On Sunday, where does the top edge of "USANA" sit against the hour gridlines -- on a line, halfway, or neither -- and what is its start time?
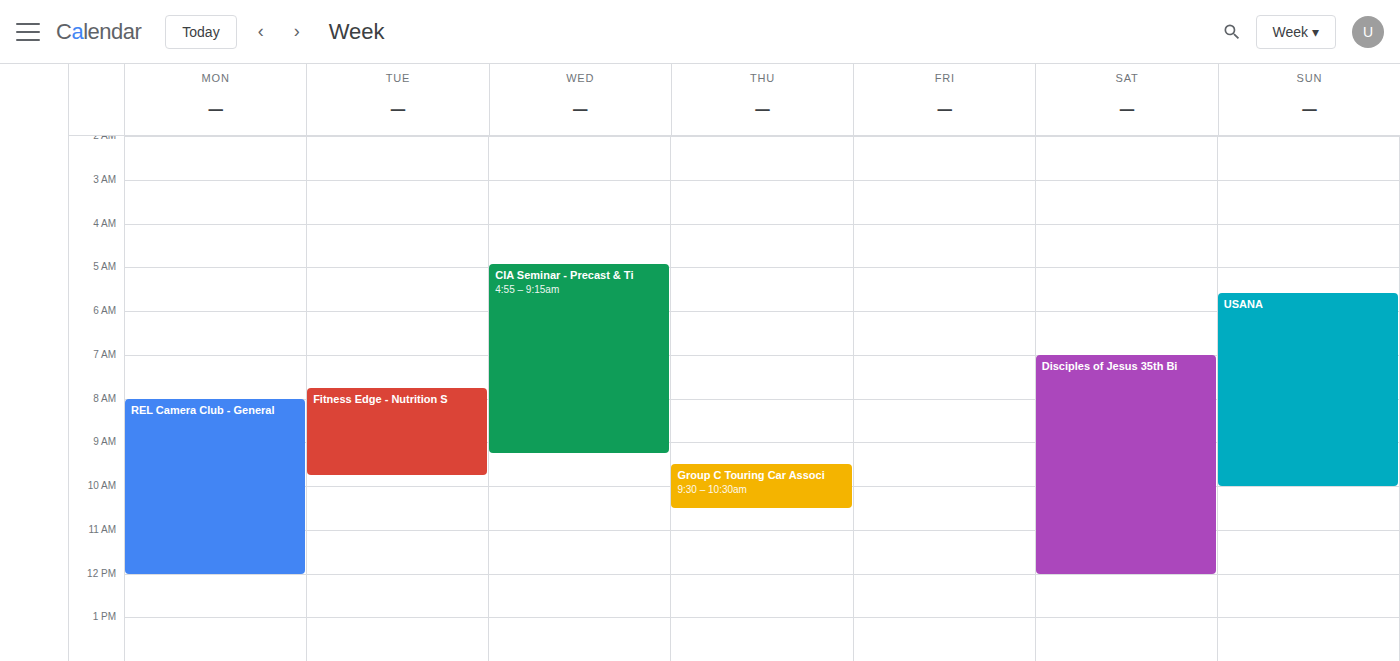
5:35 AM -- neither: 35 minutes below the 5 AM line and 25 minutes above the 6 AM line.